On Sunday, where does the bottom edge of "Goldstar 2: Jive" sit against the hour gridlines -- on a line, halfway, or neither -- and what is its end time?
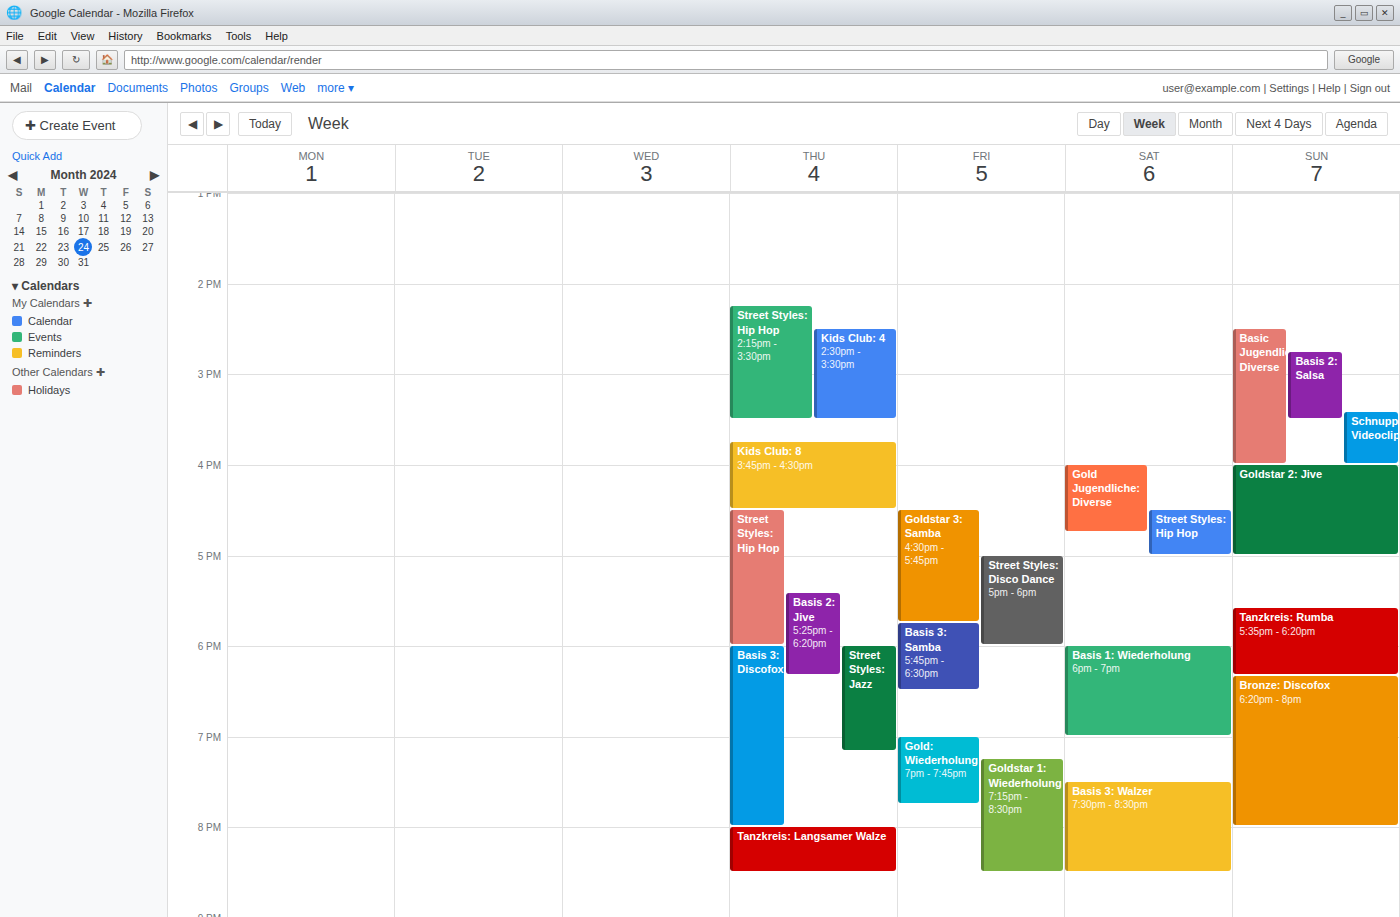
5:00 PM -- exactly on the 5 PM line.